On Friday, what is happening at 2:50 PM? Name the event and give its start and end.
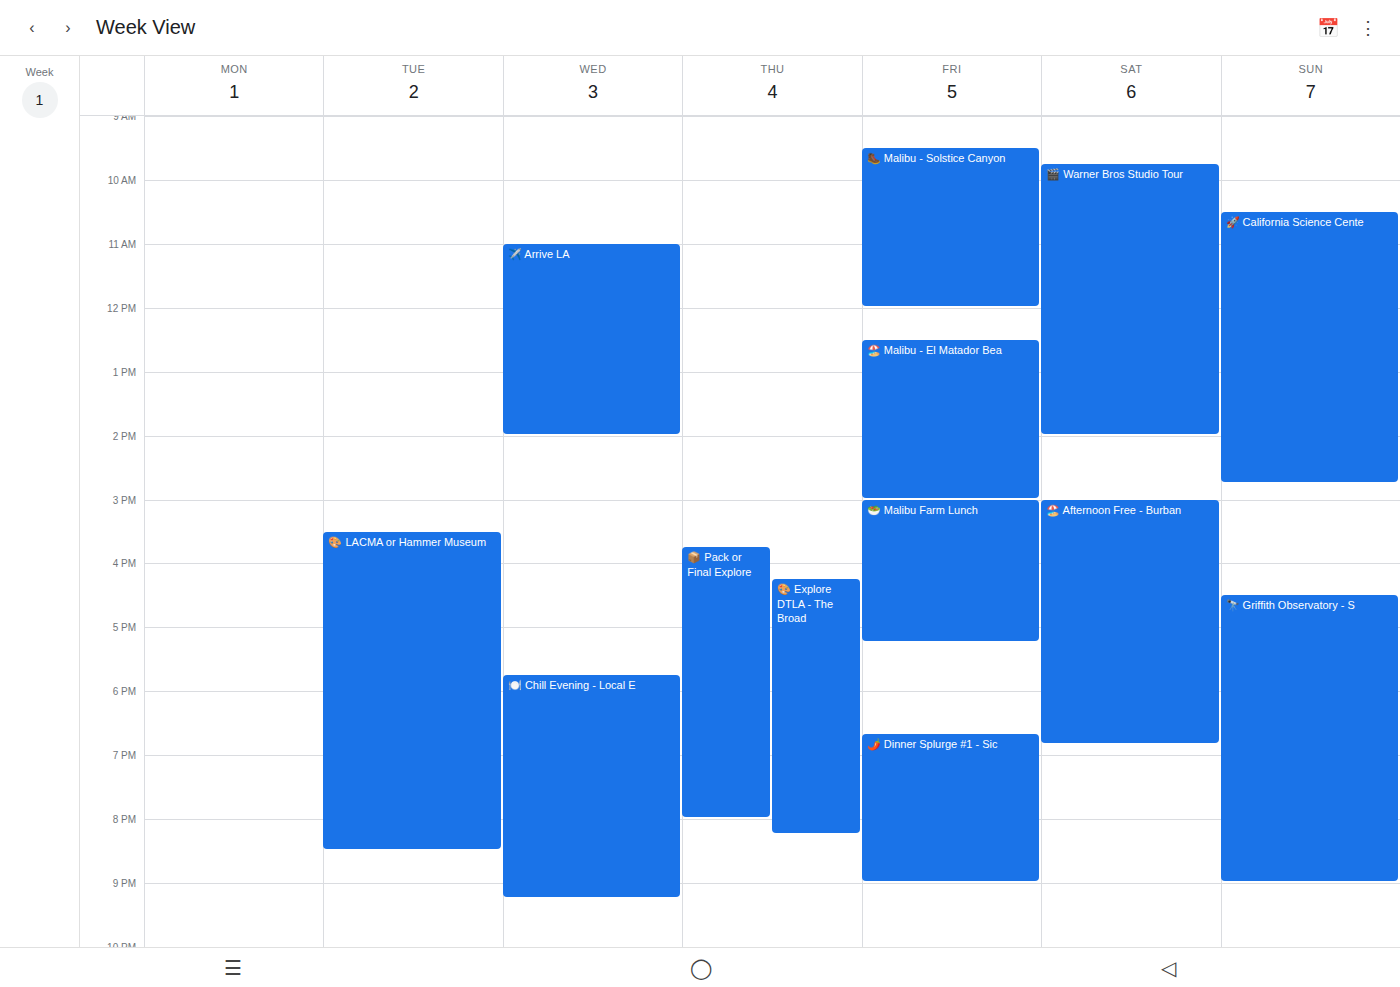
"🏖️ Malibu - El Matador Bea", 12:30 PM to 3:00 PM